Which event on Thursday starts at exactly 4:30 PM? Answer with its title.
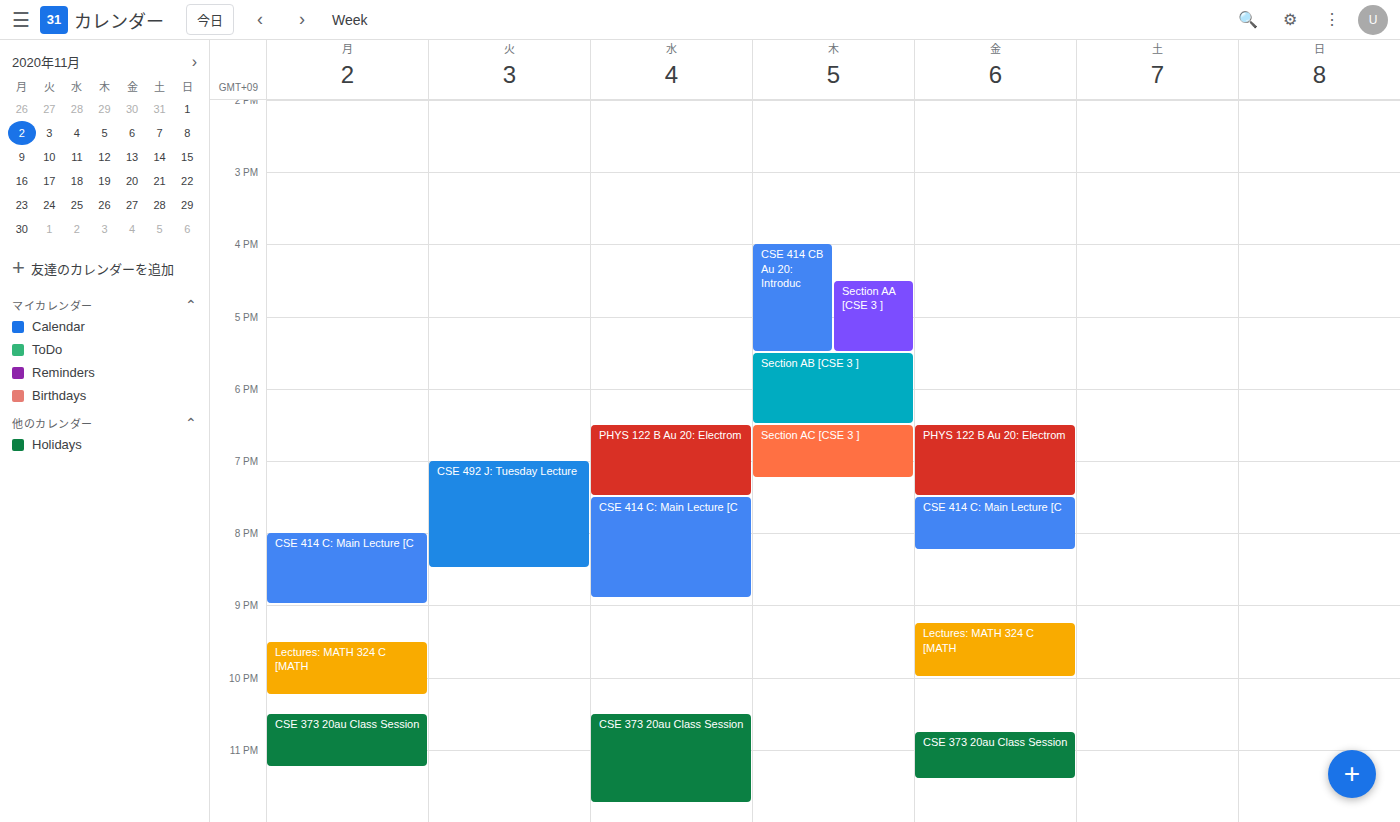
"Section AA [CSE 3 ]"